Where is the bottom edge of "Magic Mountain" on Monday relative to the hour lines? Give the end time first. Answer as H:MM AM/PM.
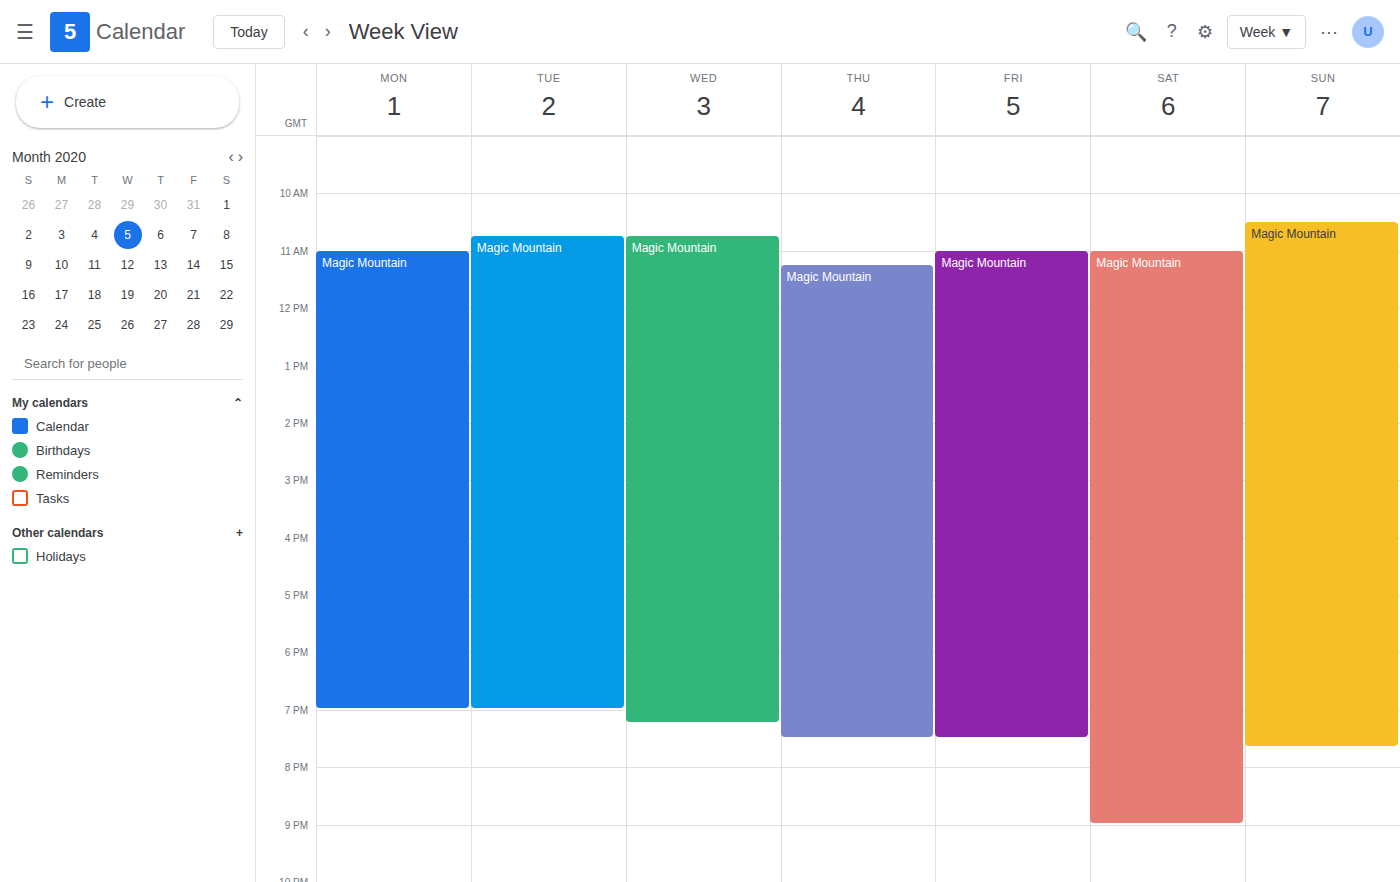
7:00 PM -- exactly on the 7 PM line.